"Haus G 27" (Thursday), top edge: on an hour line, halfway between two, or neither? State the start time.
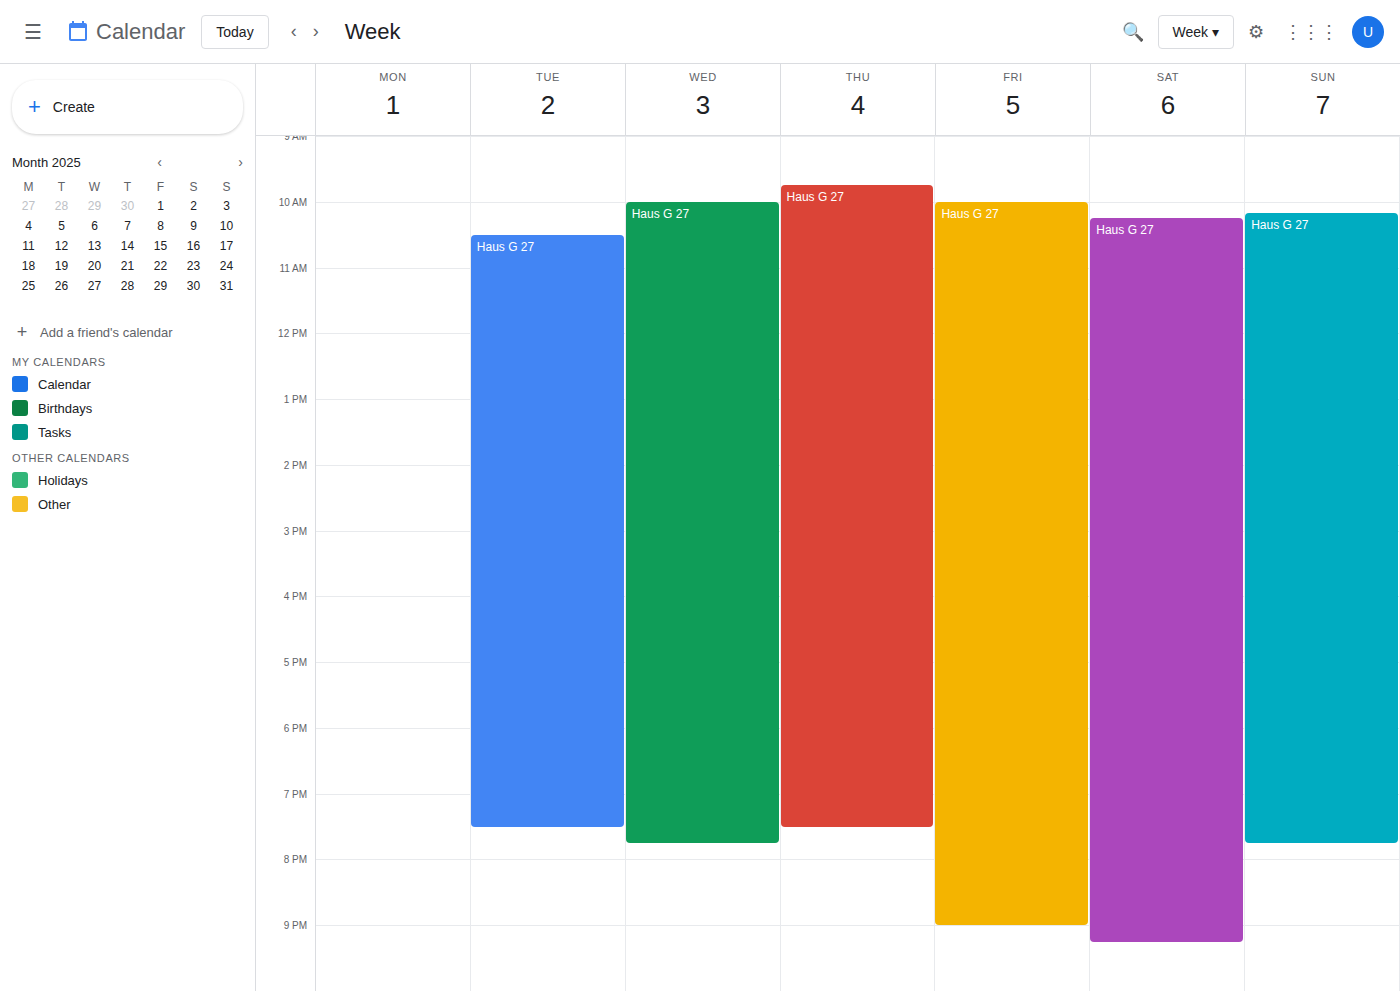
9:45 AM -- neither: three quarters of the way from the 9 AM line to the 10 AM line.